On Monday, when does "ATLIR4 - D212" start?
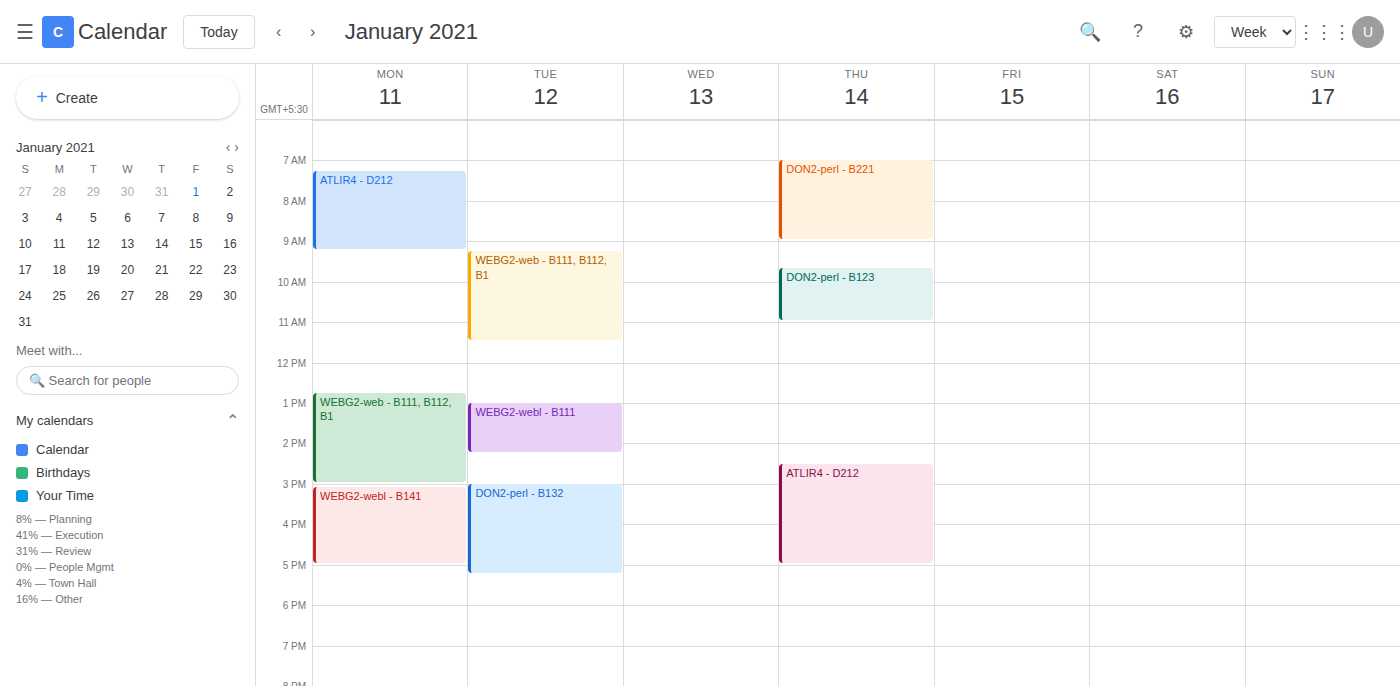
7:15 AM